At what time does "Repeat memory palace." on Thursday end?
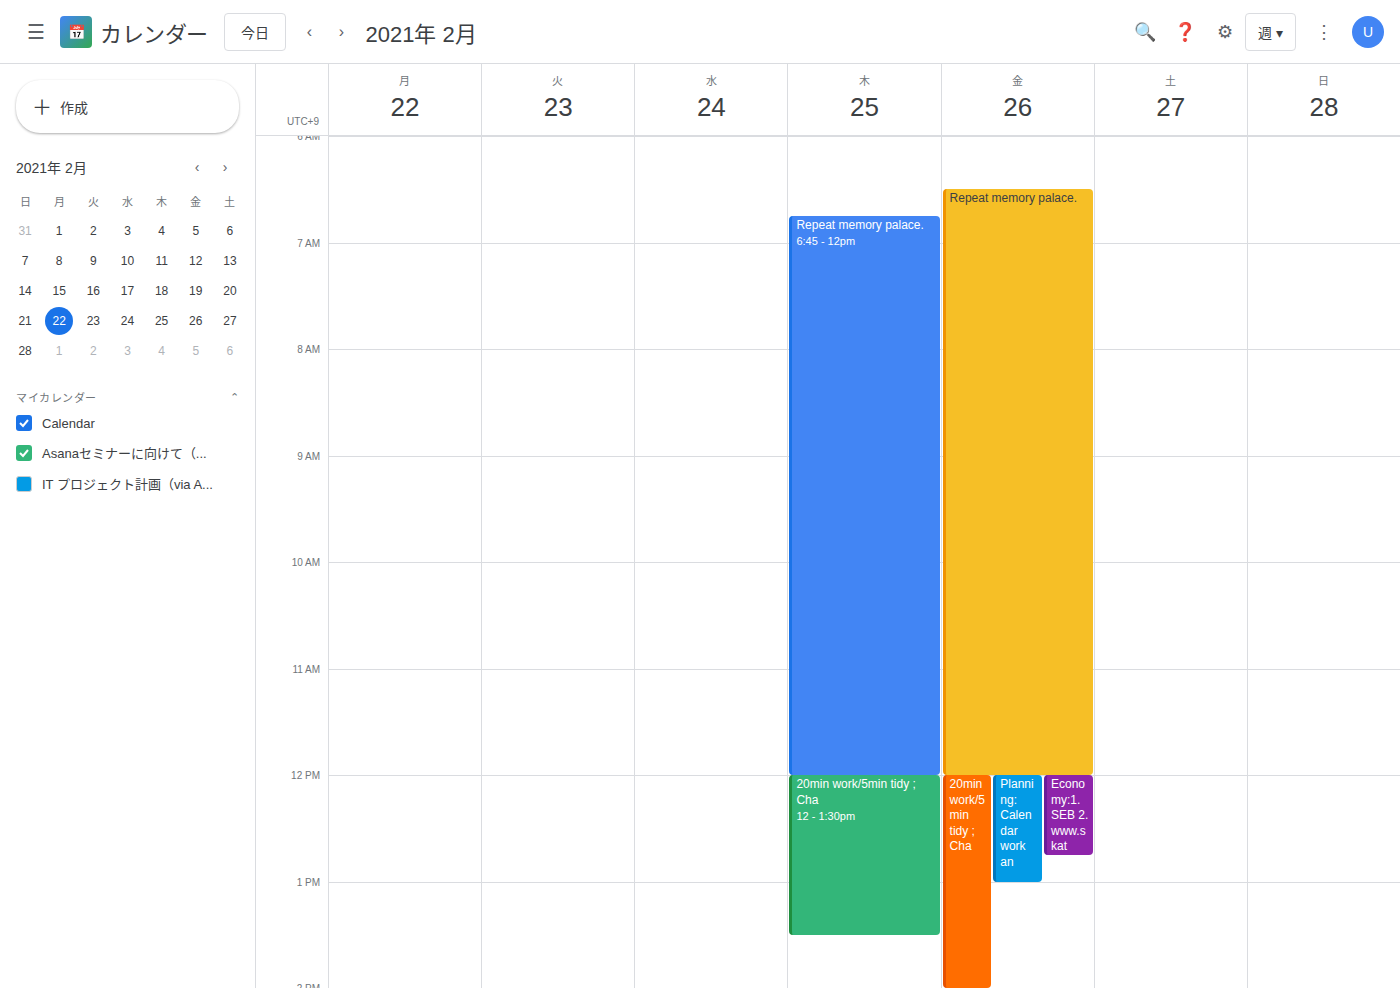
12:00 PM